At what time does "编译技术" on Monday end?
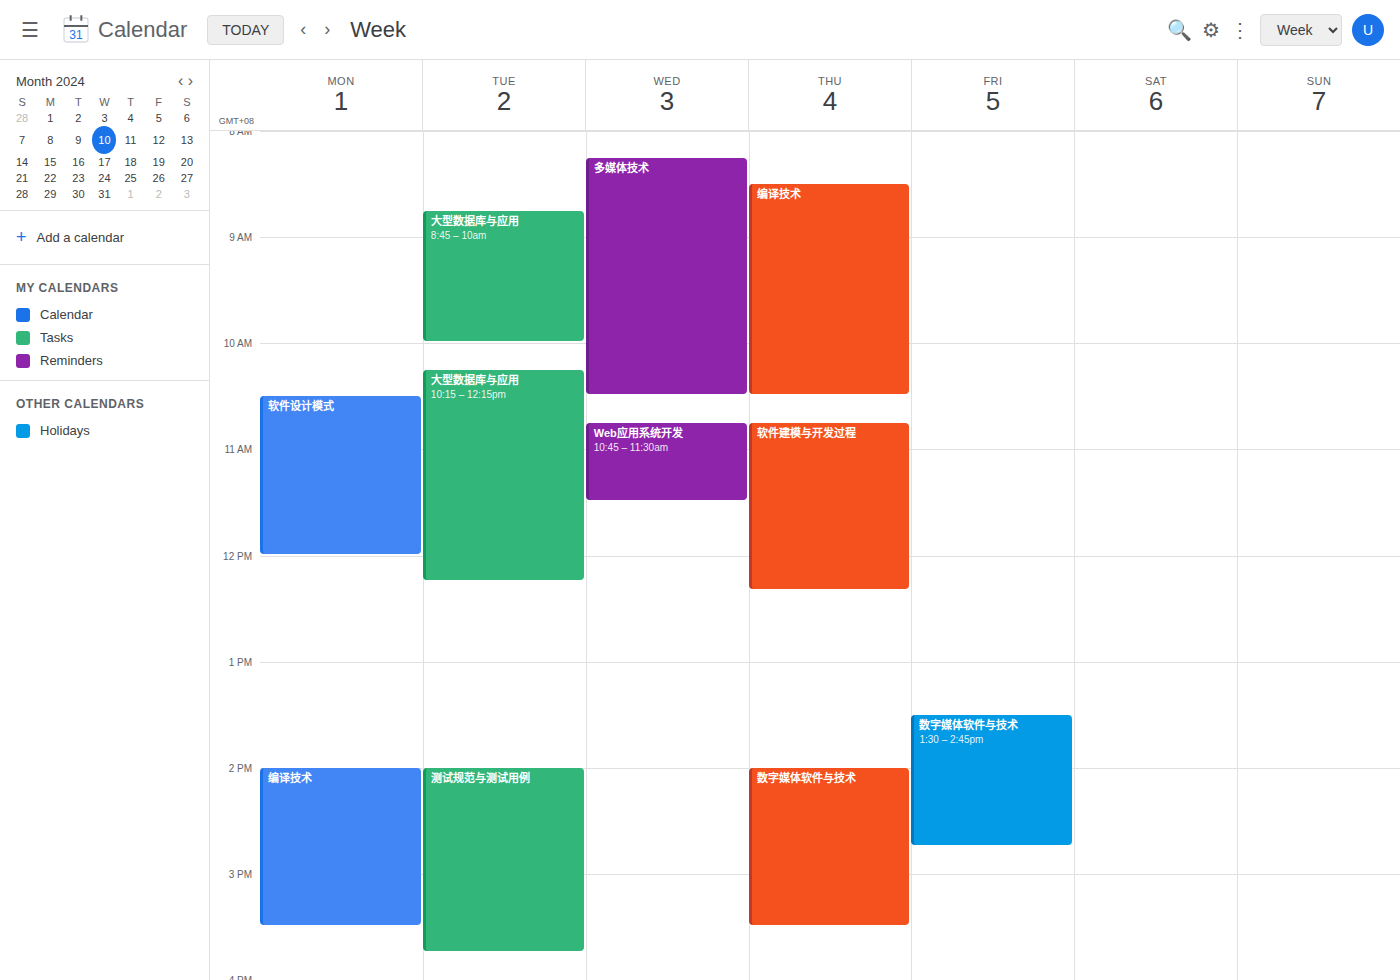
3:30 PM